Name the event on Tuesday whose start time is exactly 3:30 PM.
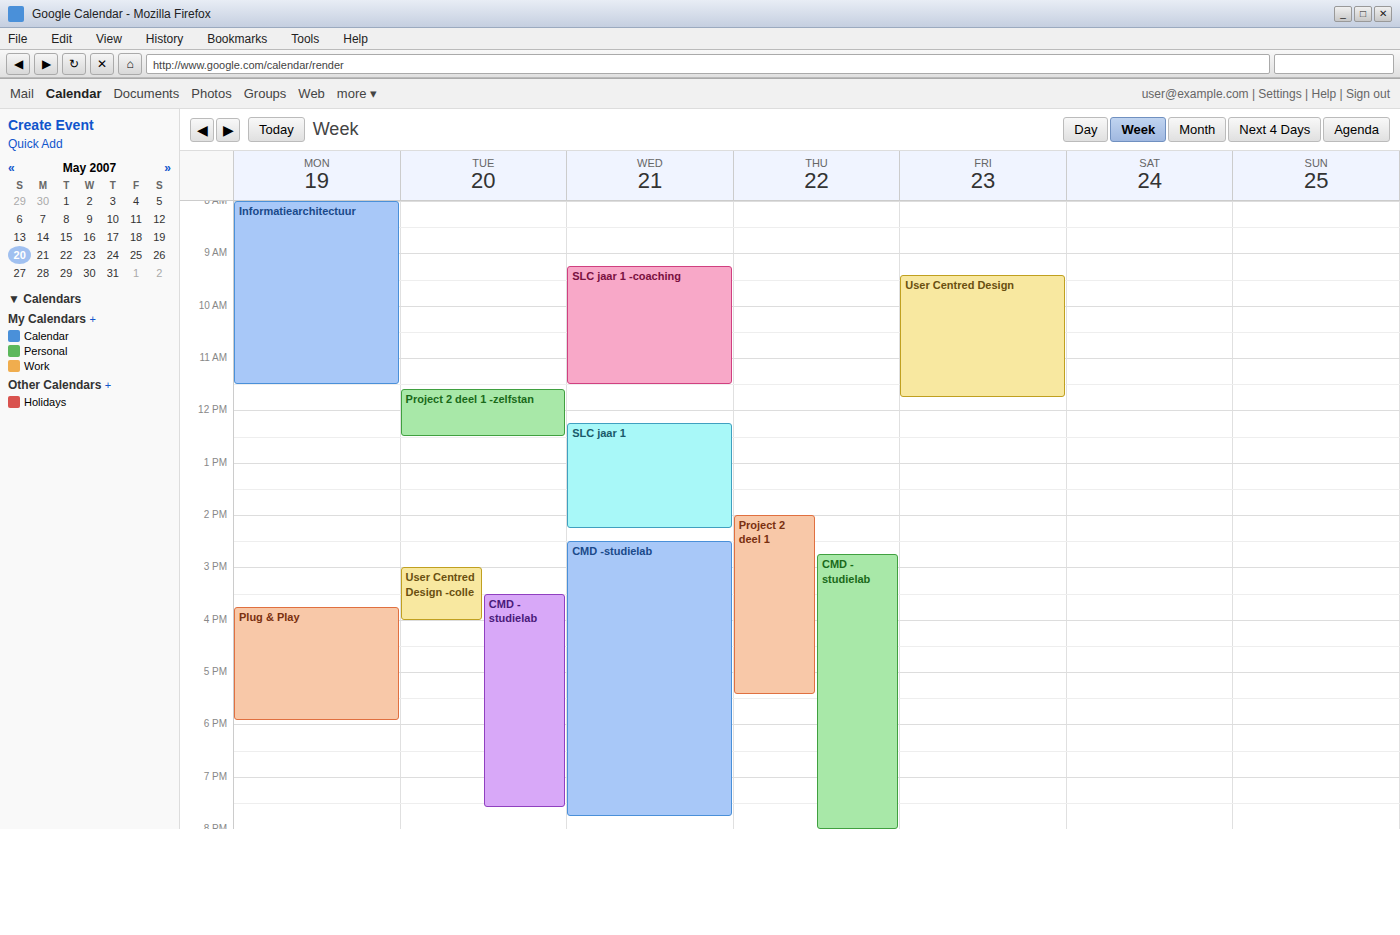
"CMD -studielab"